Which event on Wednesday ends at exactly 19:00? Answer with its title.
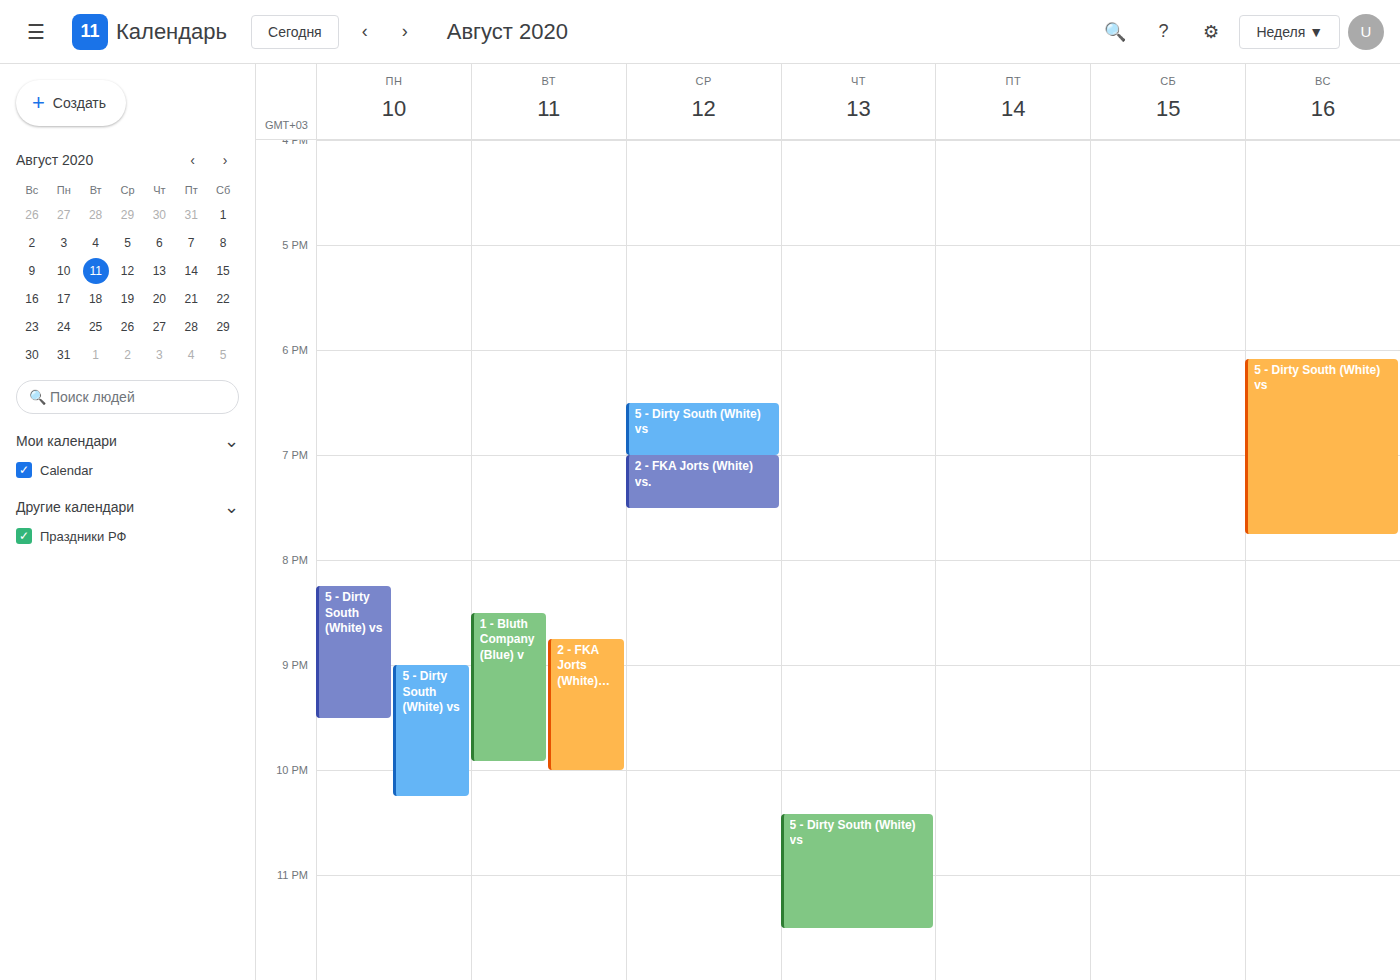
"5 - Dirty South (White) vs"